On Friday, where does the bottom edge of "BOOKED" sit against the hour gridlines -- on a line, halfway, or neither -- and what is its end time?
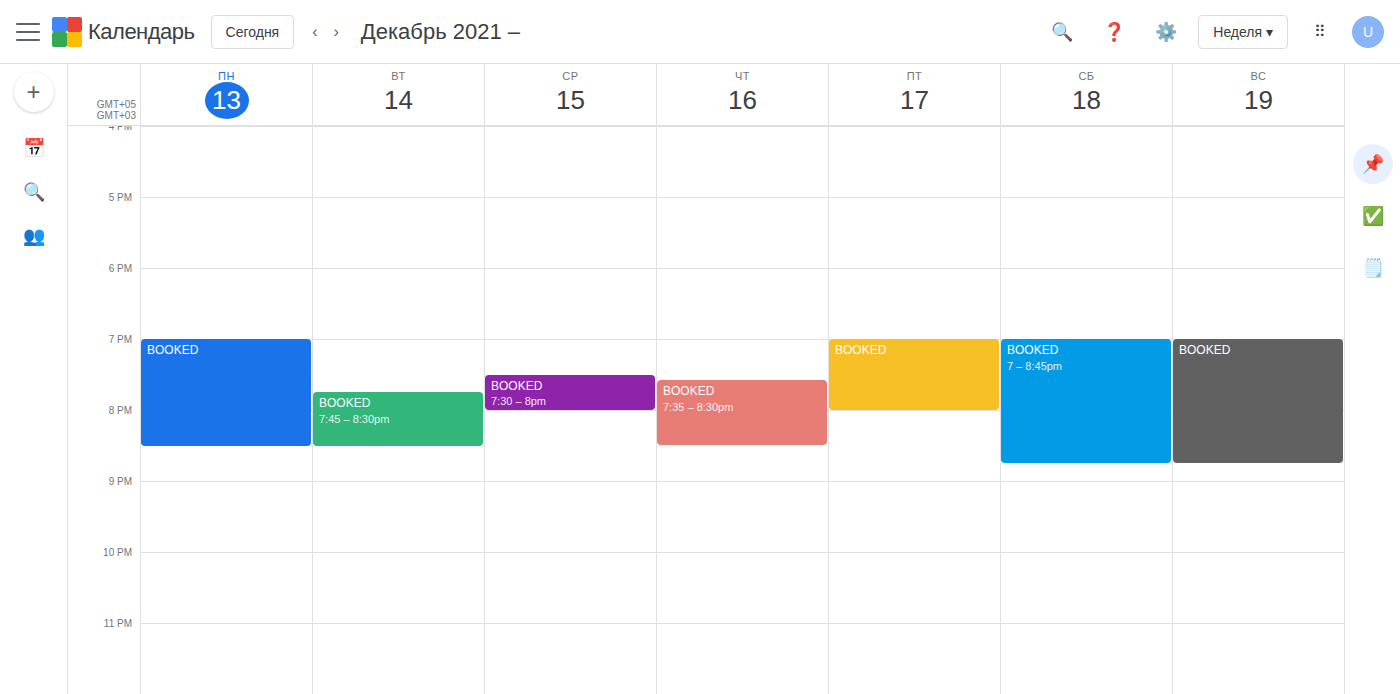
8:00 PM -- exactly on the 8 PM line.